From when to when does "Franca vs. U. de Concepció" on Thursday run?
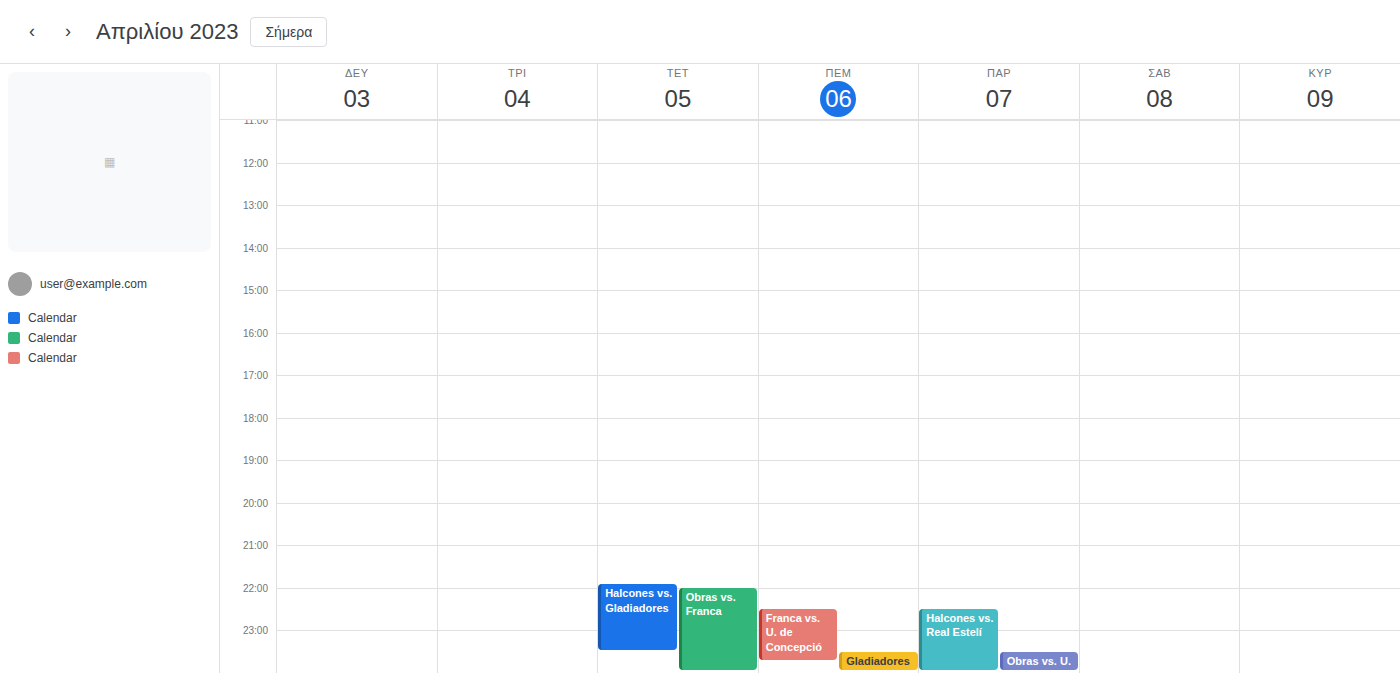
10:30 PM to 11:45 PM